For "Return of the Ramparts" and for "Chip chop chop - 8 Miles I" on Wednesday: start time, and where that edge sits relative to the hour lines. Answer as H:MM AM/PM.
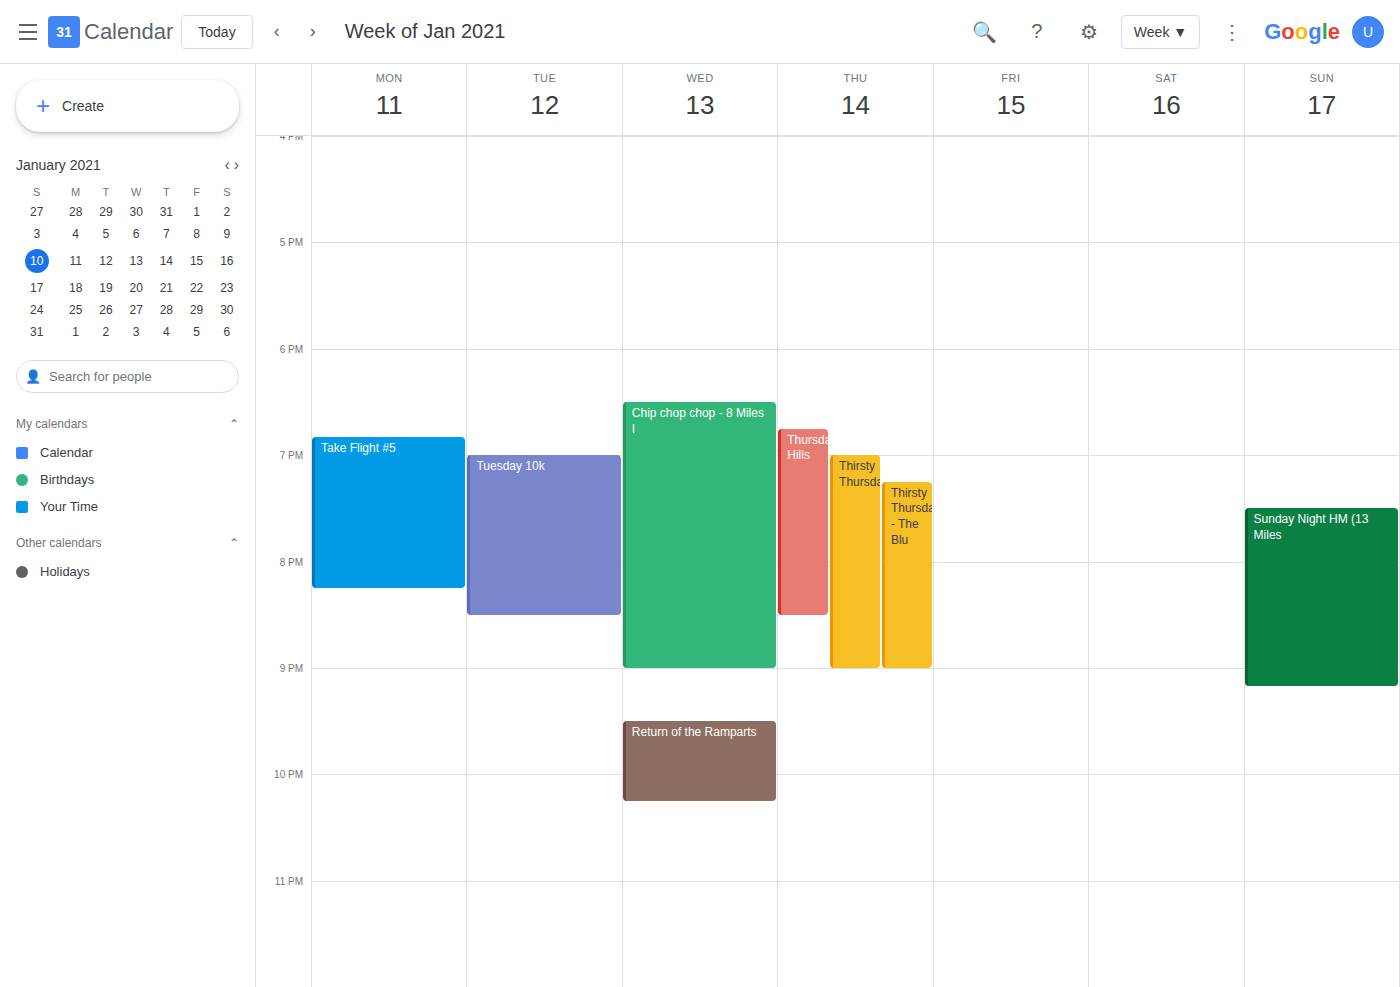
"Return of the Ramparts": 9:30 PM, halfway between the 9 PM and 10 PM lines. "Chip chop chop - 8 Miles I": 6:30 PM, halfway between the 6 PM and 7 PM lines.